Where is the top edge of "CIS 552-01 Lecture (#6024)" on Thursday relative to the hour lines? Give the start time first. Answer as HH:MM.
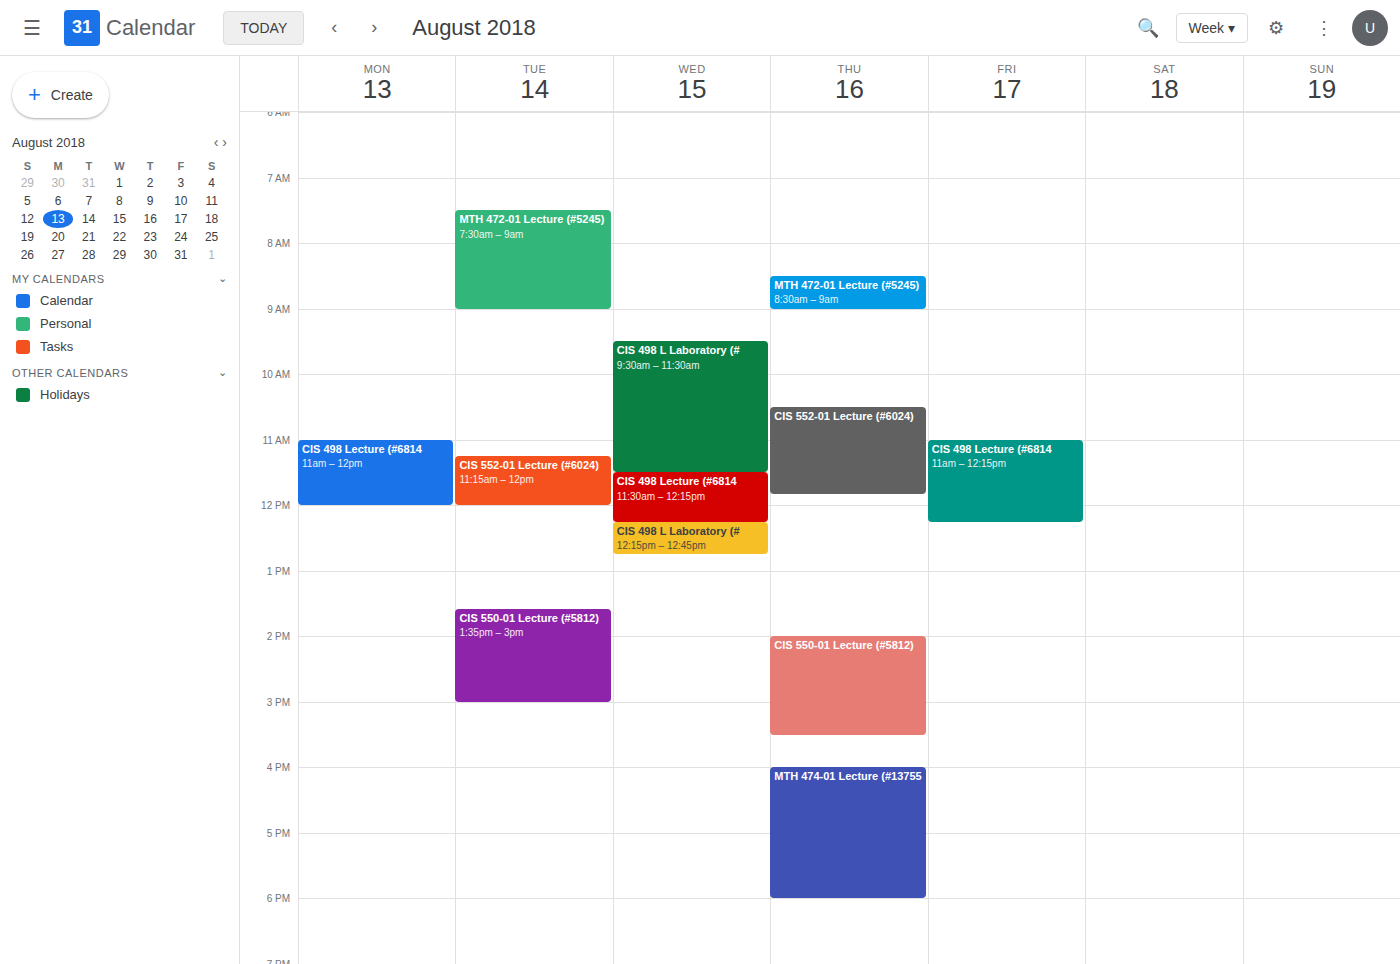
10:30 -- halfway between the 10:00 and 11:00 lines.